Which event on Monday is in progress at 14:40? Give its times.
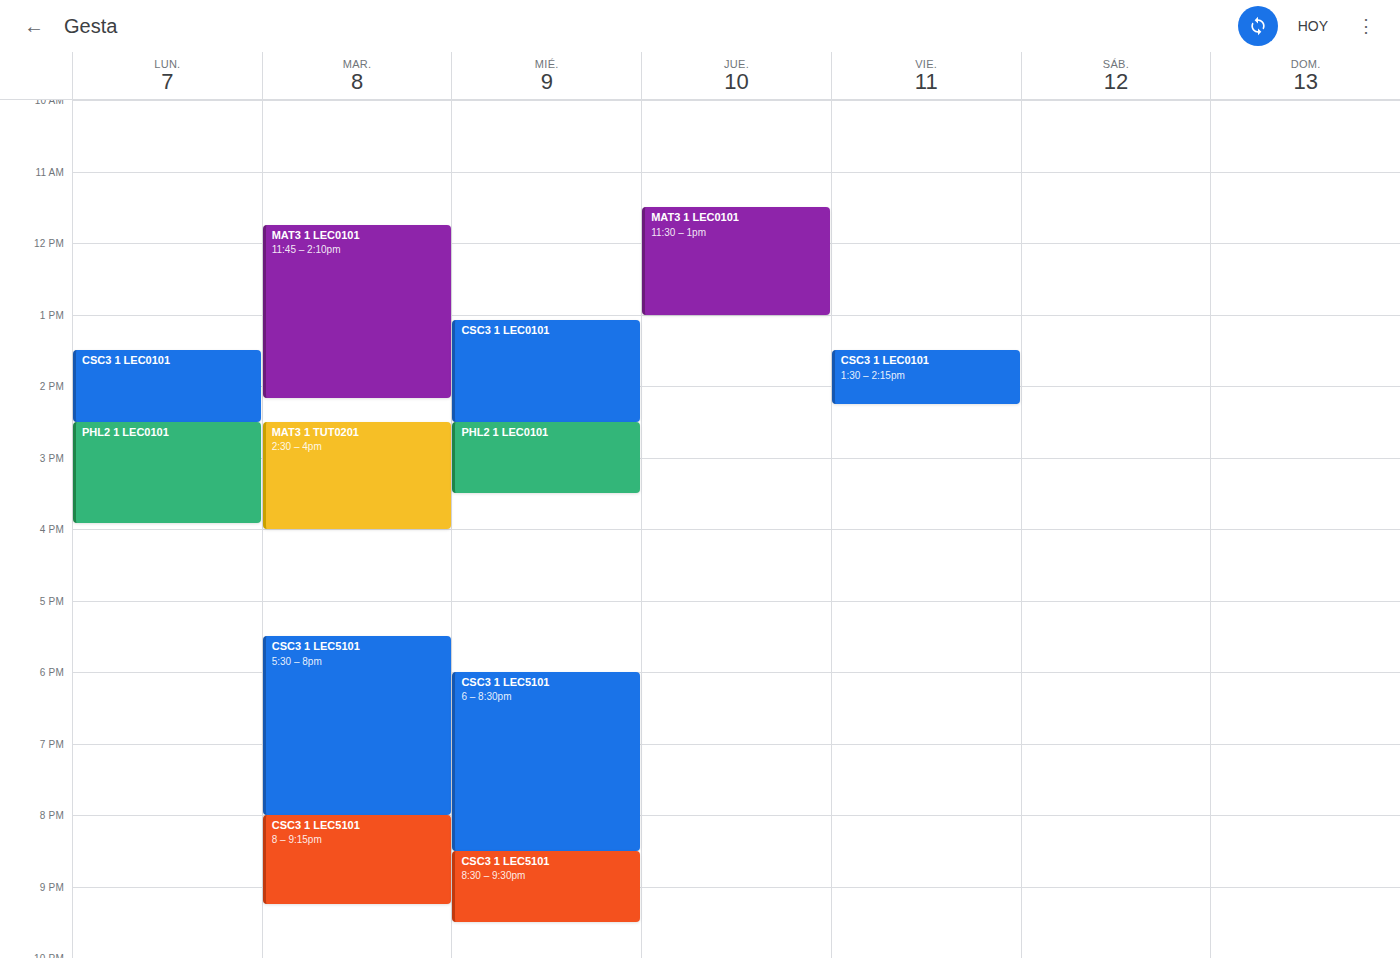
"PHL2 1 LEC0101", 14:30 to 15:55